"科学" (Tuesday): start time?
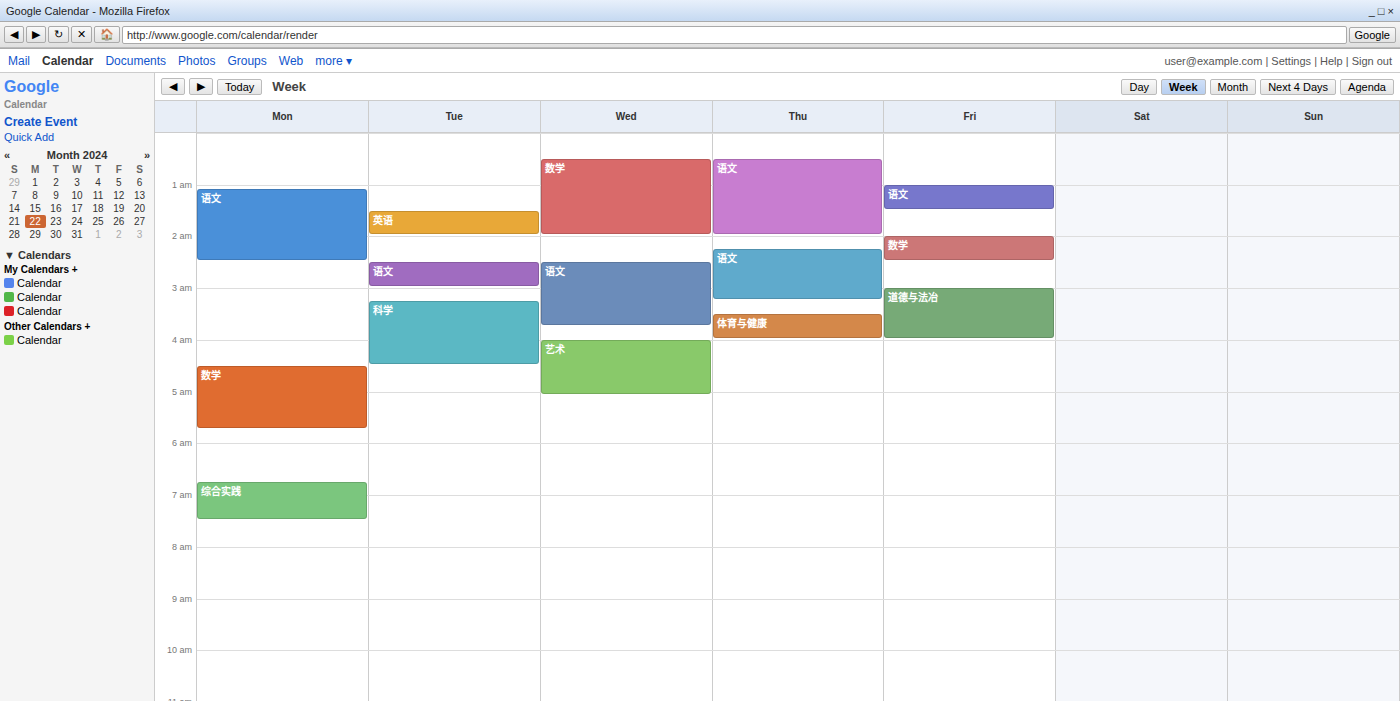
3:15 AM